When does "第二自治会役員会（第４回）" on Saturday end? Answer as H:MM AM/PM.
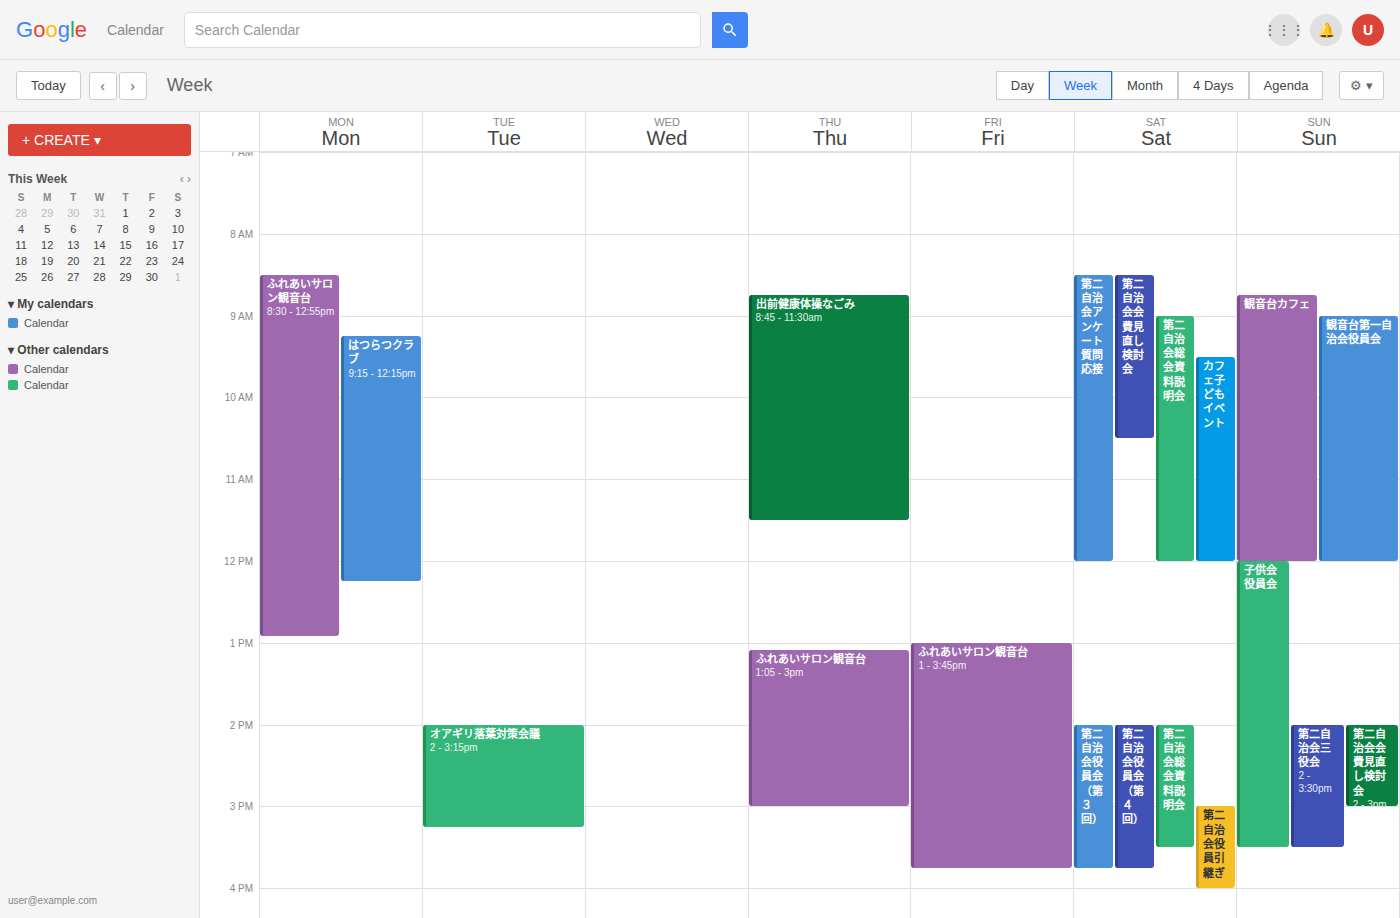
3:45 PM